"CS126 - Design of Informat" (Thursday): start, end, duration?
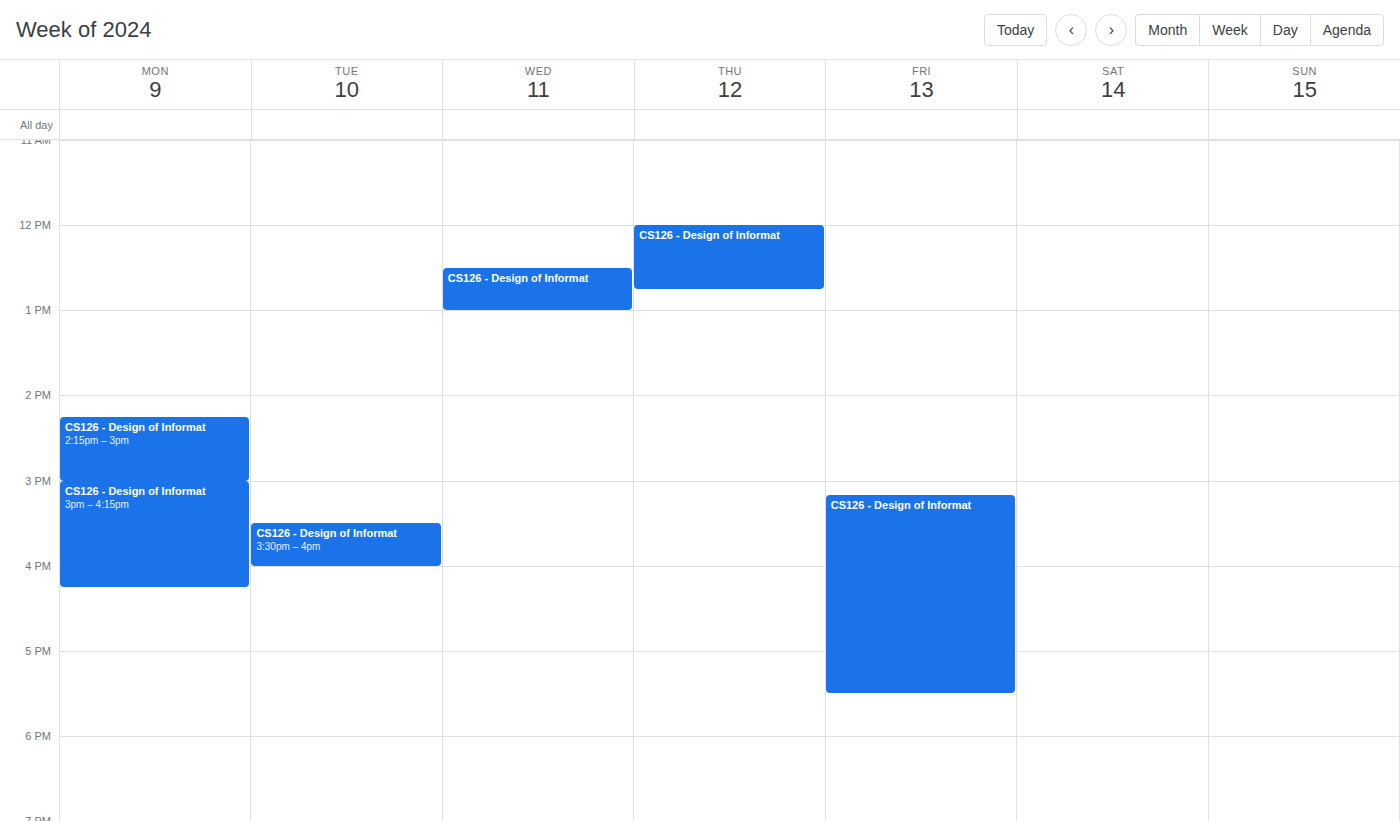
12:00 PM to 12:45 PM, 45 minutes